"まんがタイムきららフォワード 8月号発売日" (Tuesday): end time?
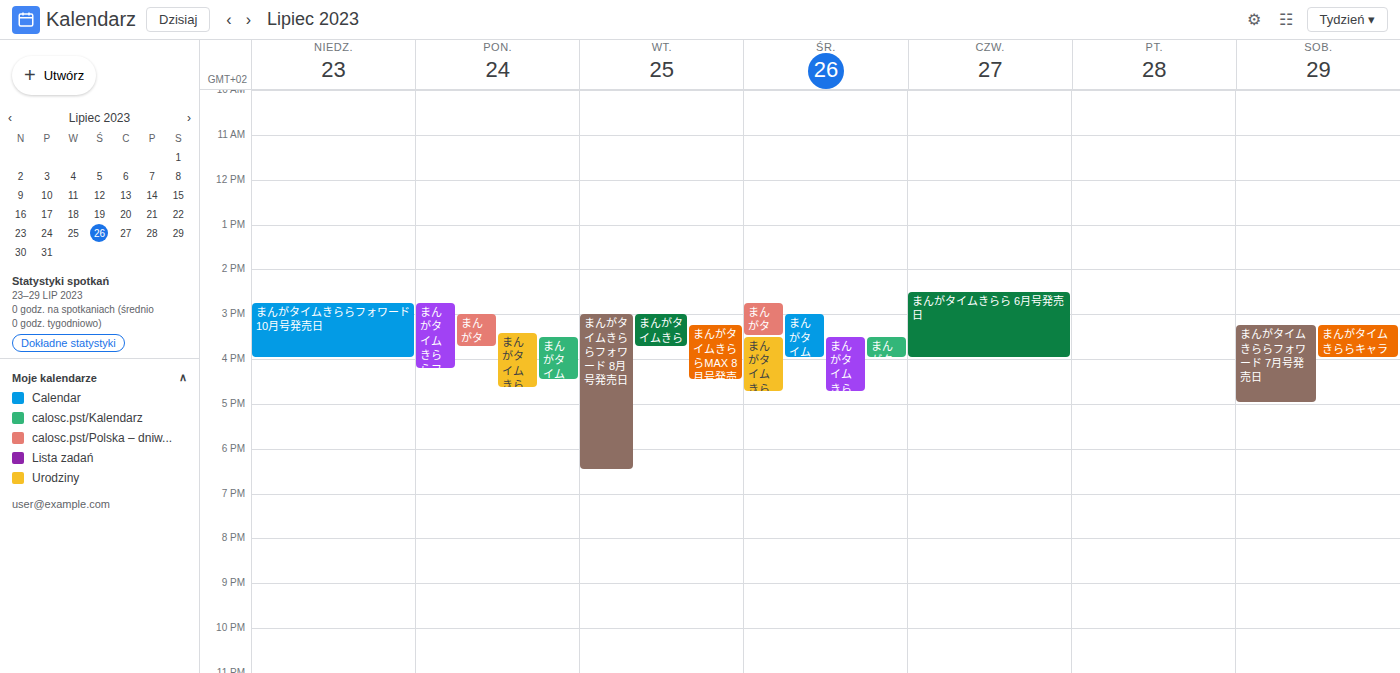
18:30